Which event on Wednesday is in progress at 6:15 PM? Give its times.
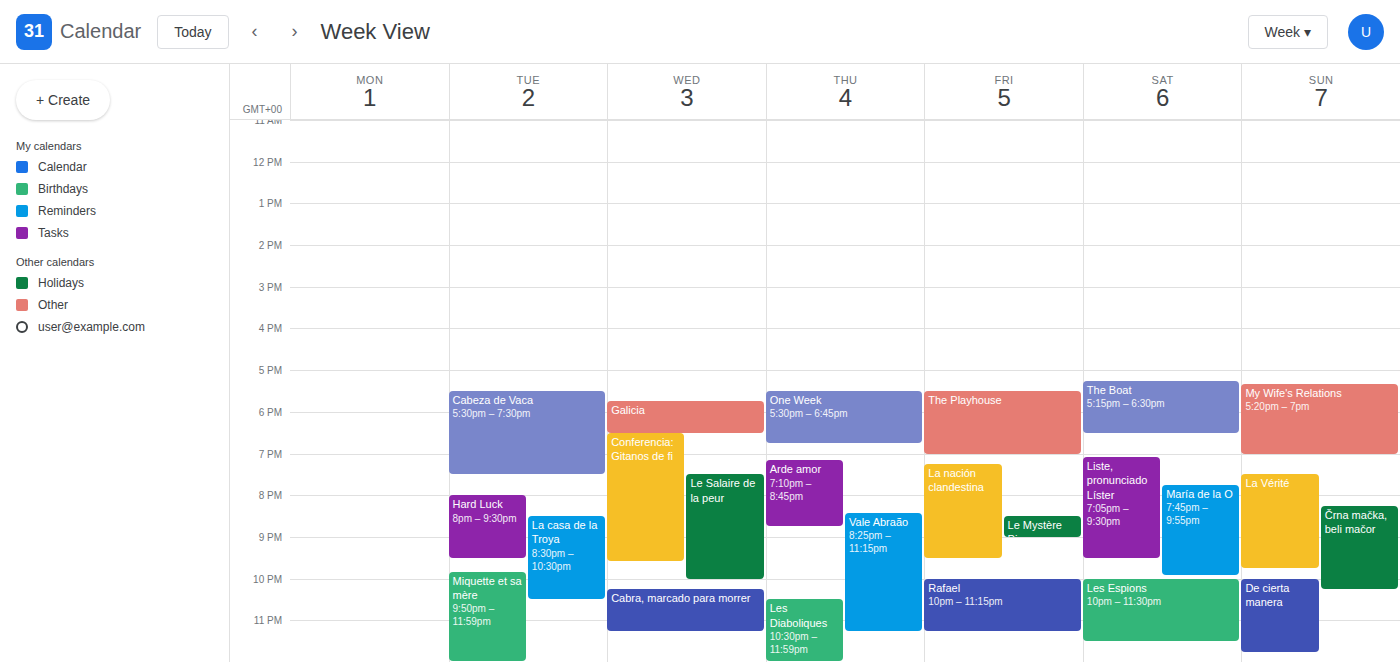
"Galicia", 5:45 PM to 6:30 PM